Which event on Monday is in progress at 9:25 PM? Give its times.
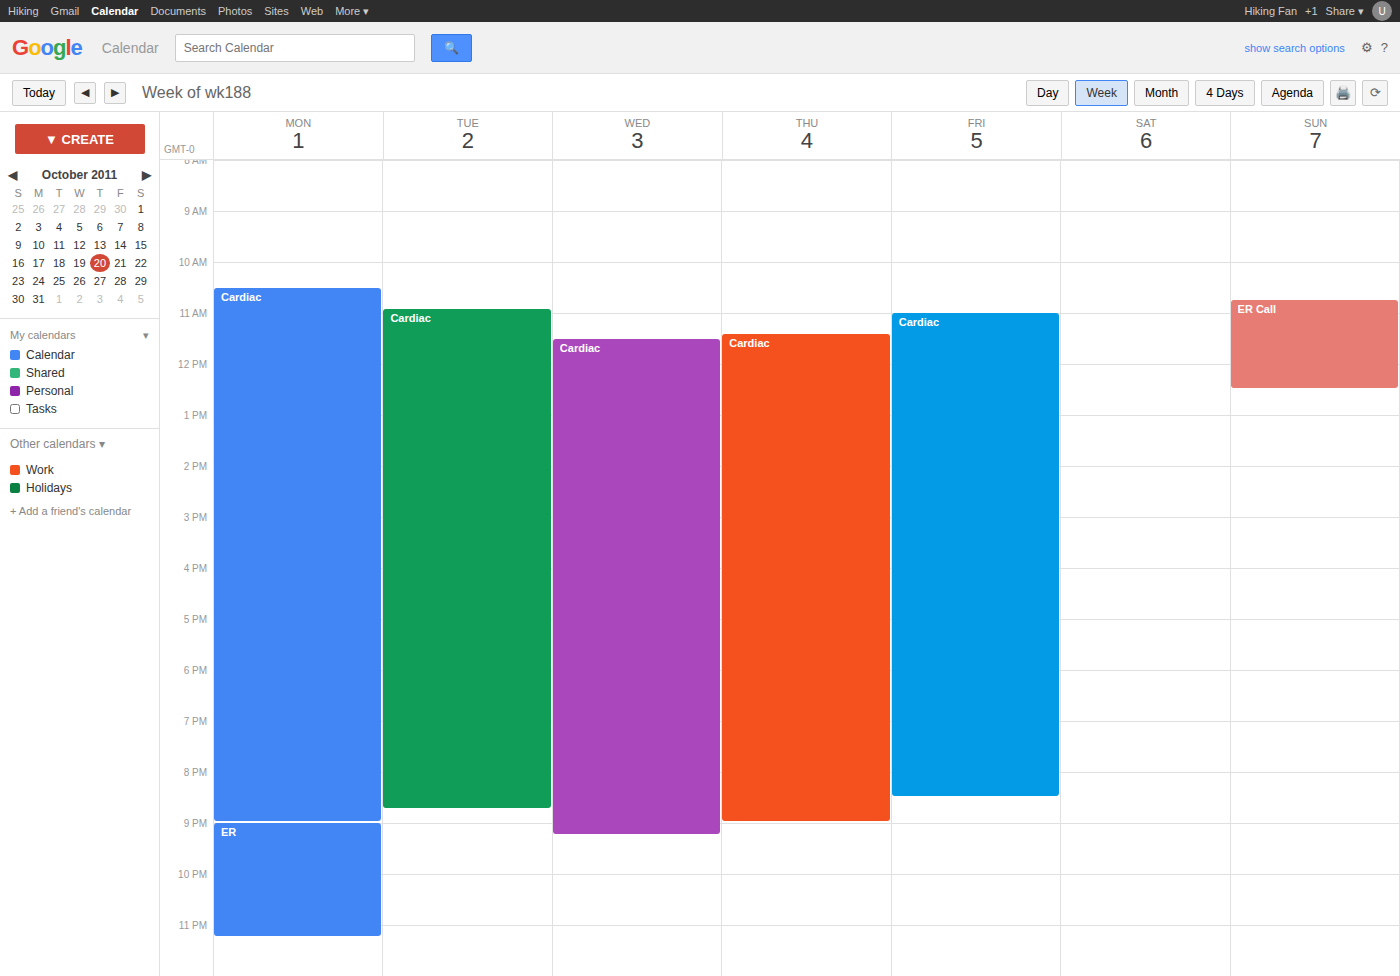
"ER", 9:00 PM to 11:15 PM